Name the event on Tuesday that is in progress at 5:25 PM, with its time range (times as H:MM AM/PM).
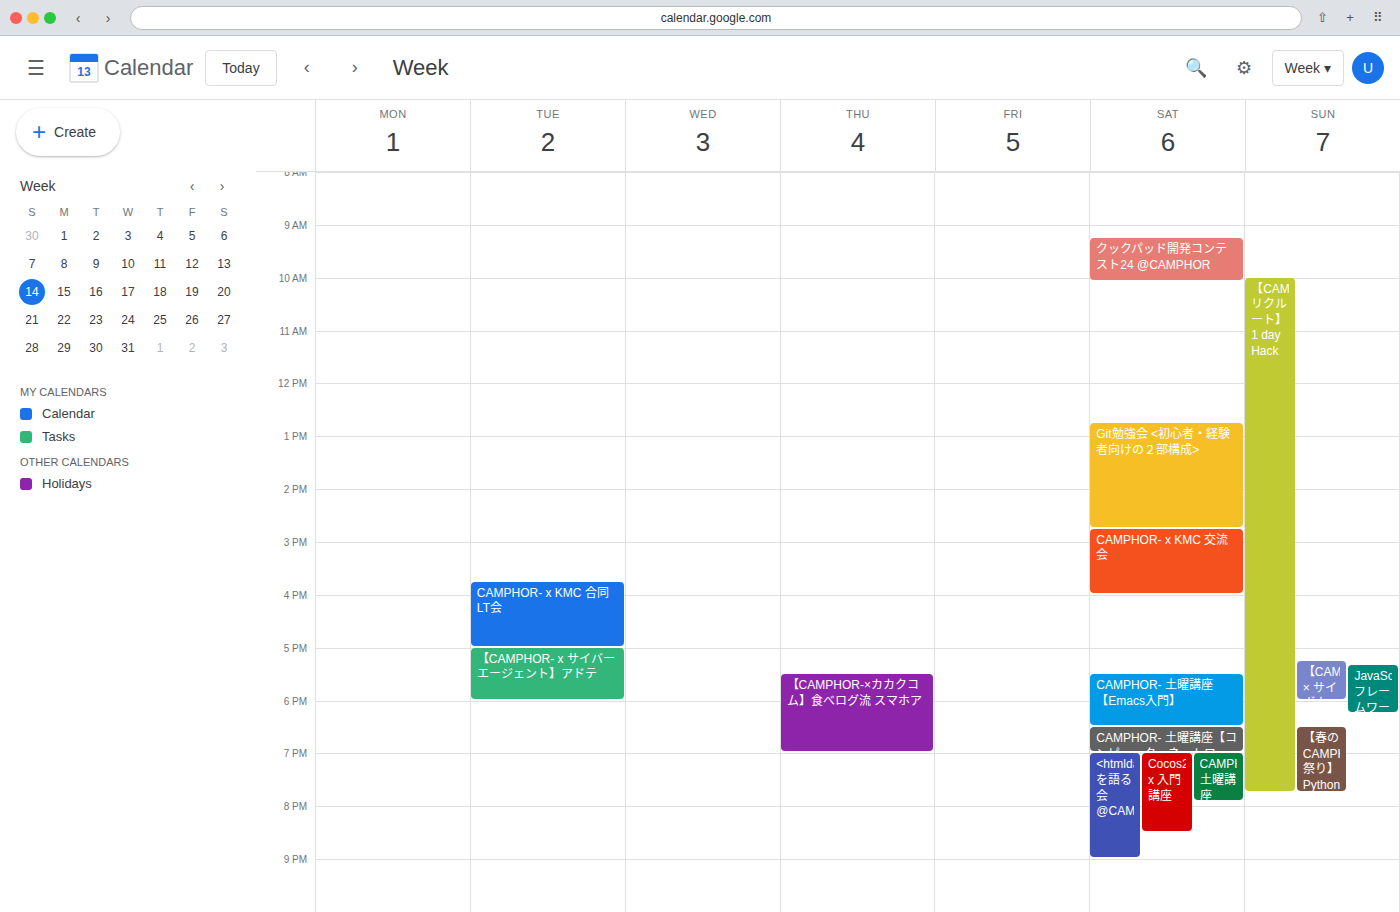
"【CAMPHOR- x サイバーエージェント】アドテ", 5:00 PM to 6:00 PM